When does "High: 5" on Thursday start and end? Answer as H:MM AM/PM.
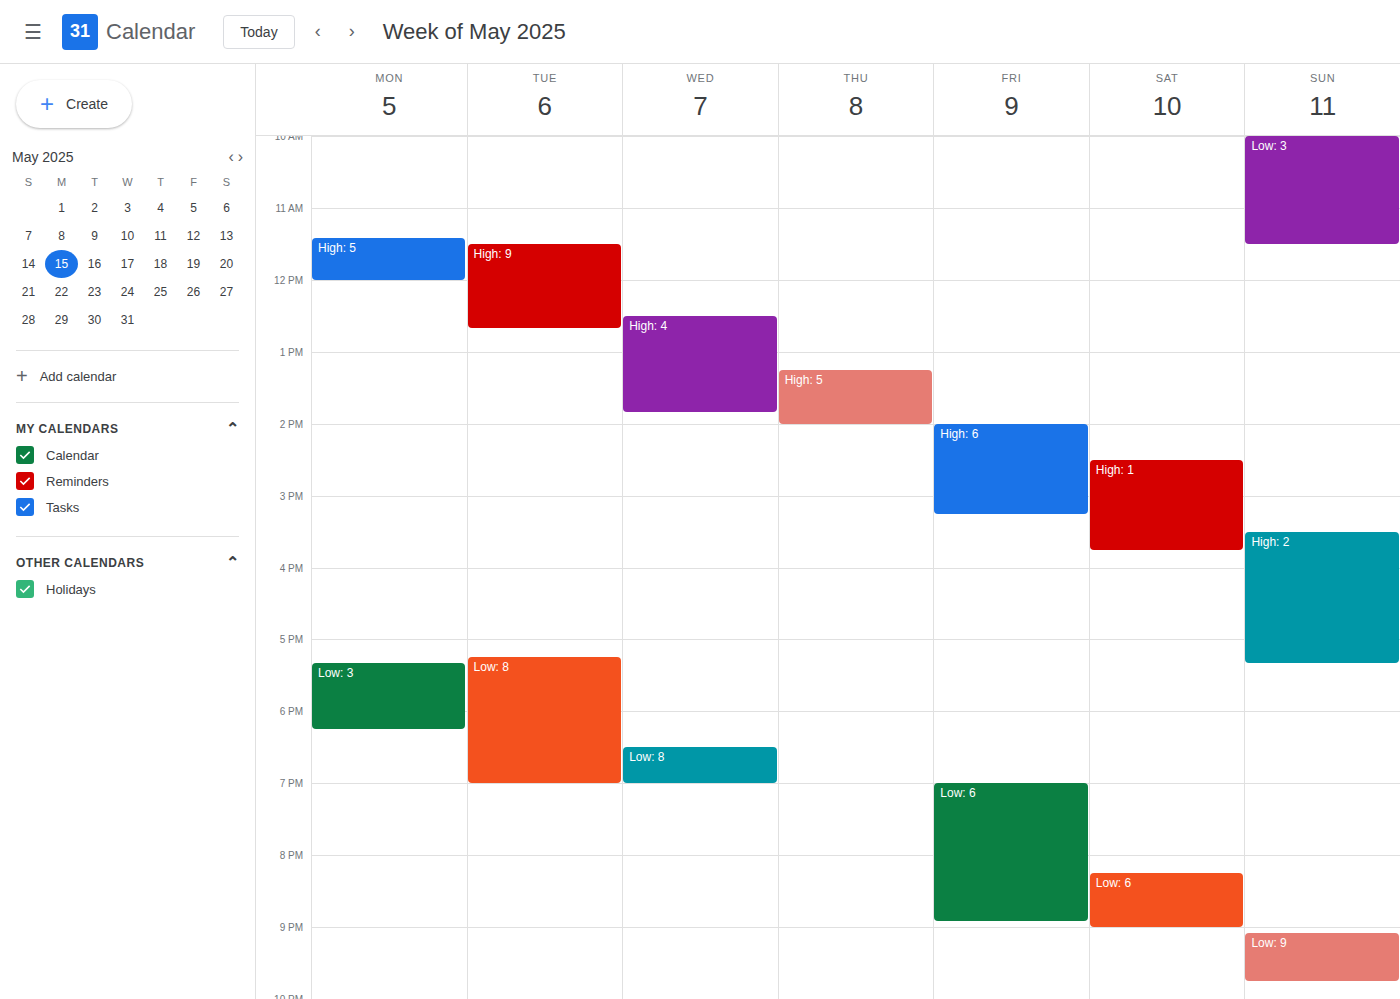
1:15 PM to 2:00 PM